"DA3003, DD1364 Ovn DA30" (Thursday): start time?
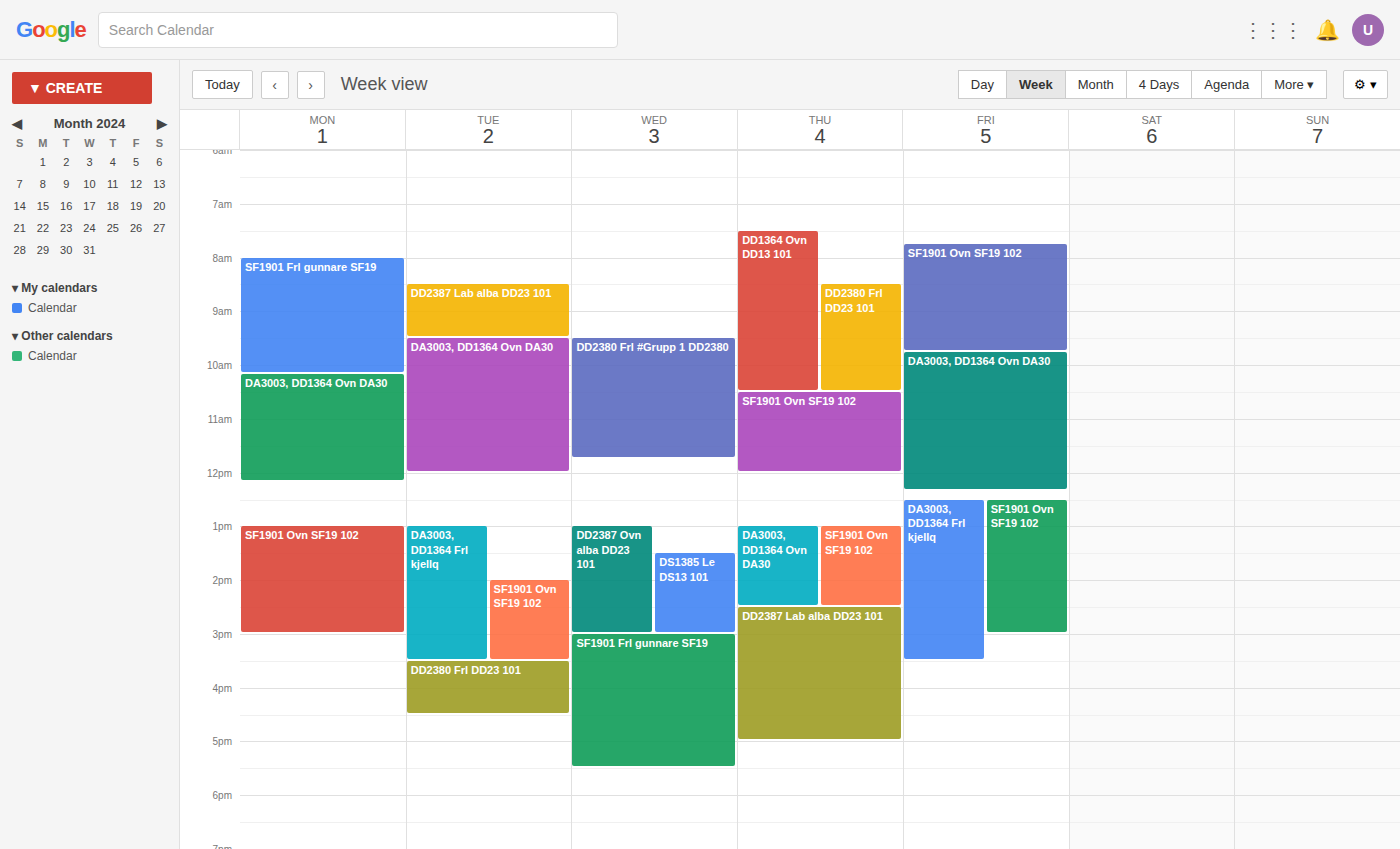
1:00 PM